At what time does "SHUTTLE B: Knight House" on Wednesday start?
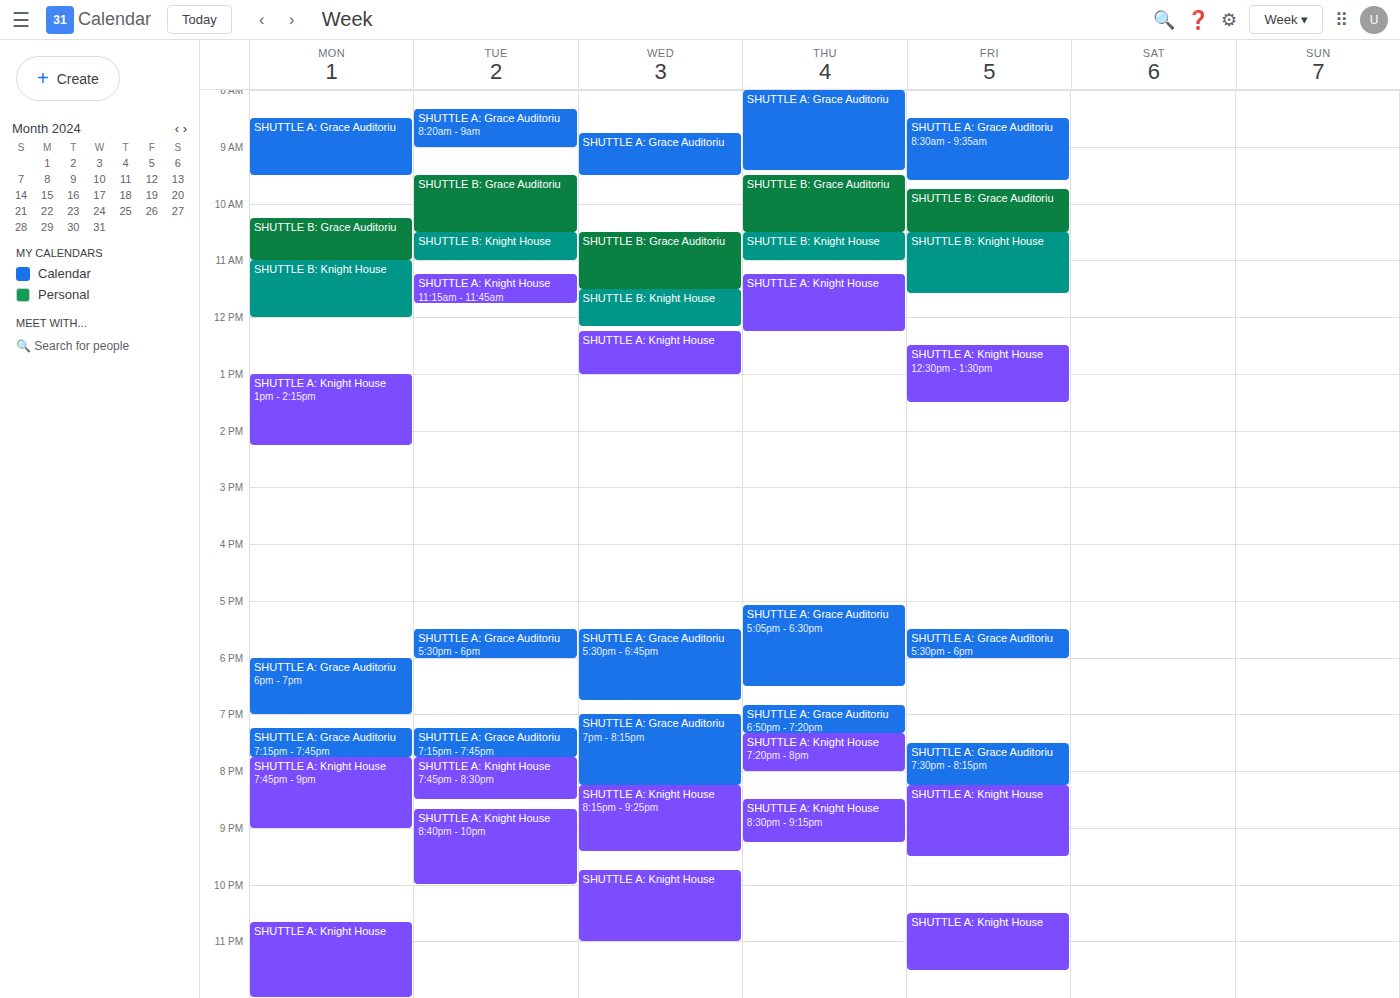
11:30 AM